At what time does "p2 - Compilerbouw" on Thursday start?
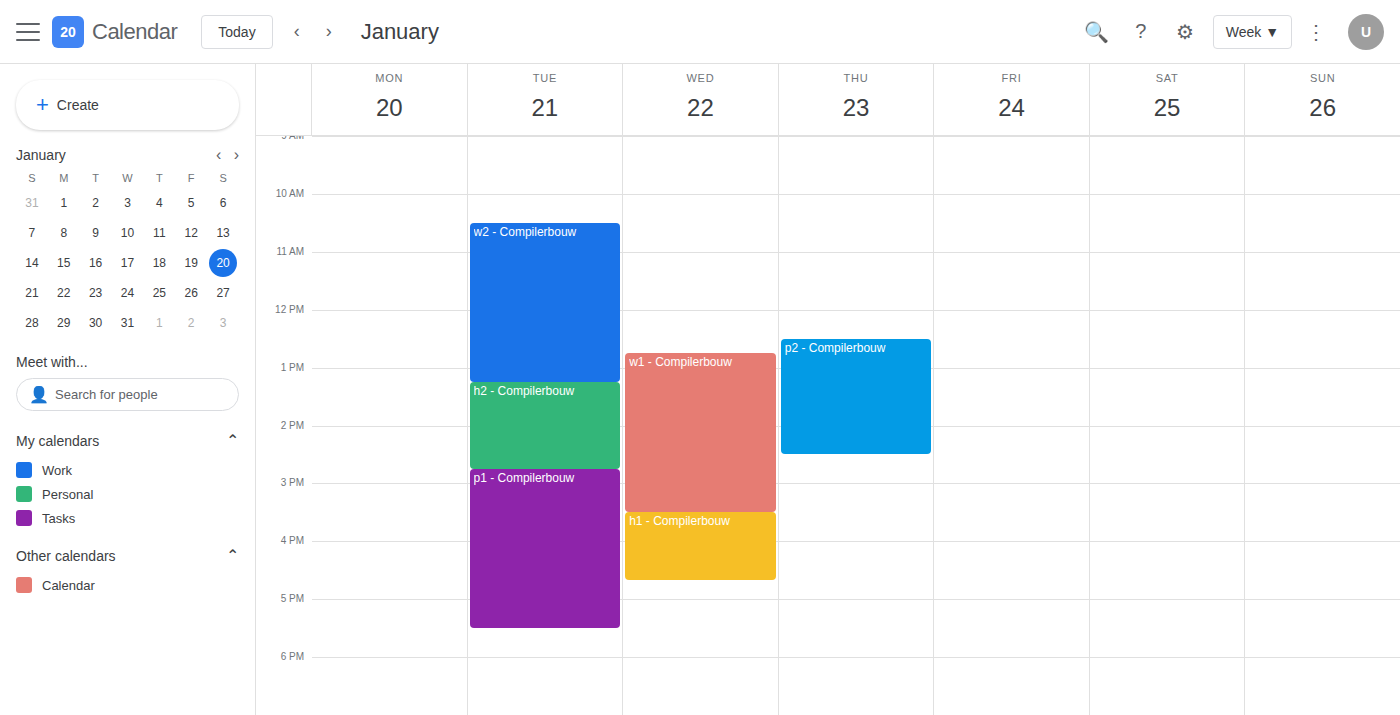
12:30